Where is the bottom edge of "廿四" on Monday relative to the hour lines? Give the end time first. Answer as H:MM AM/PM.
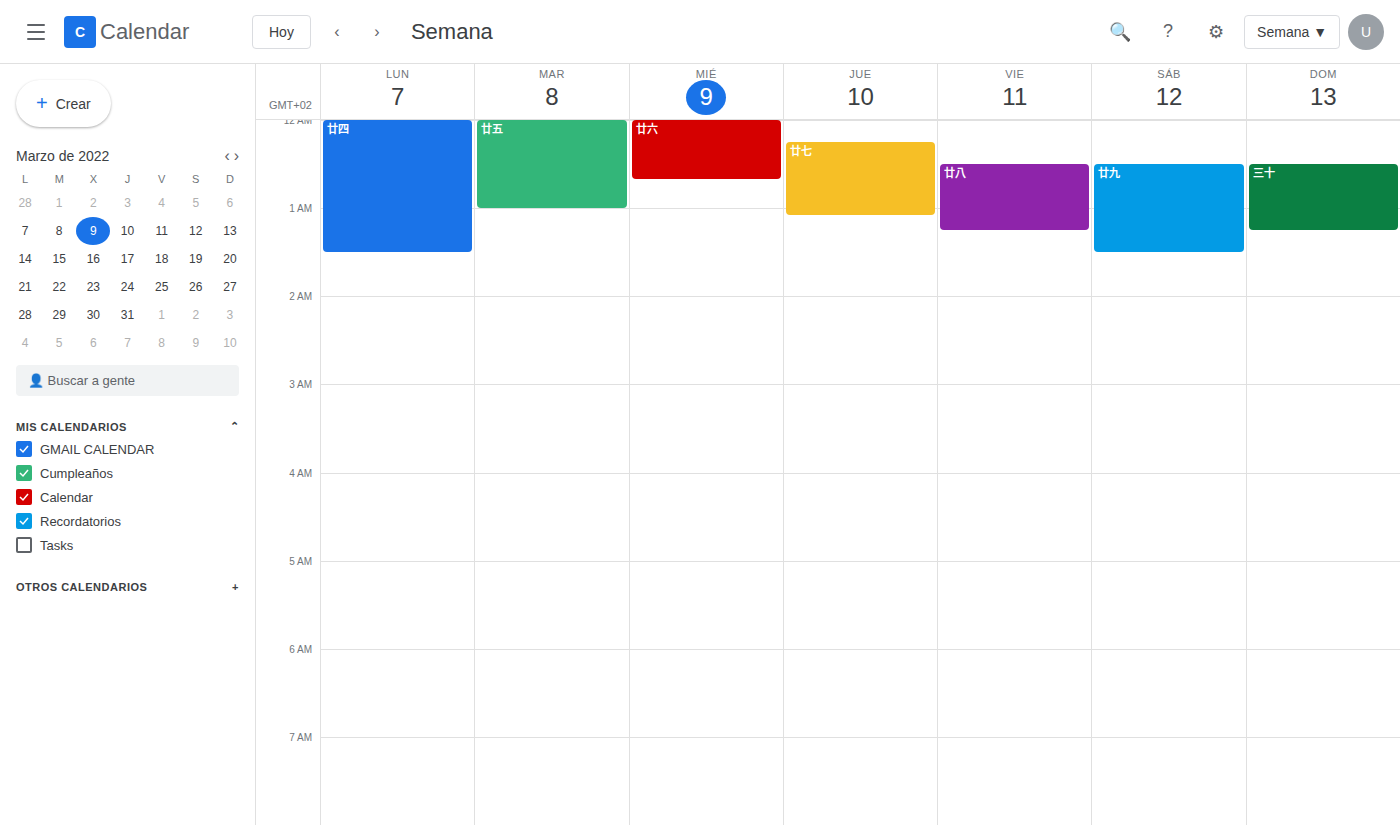
1:30 AM -- halfway between the 1 AM and 2 AM lines.